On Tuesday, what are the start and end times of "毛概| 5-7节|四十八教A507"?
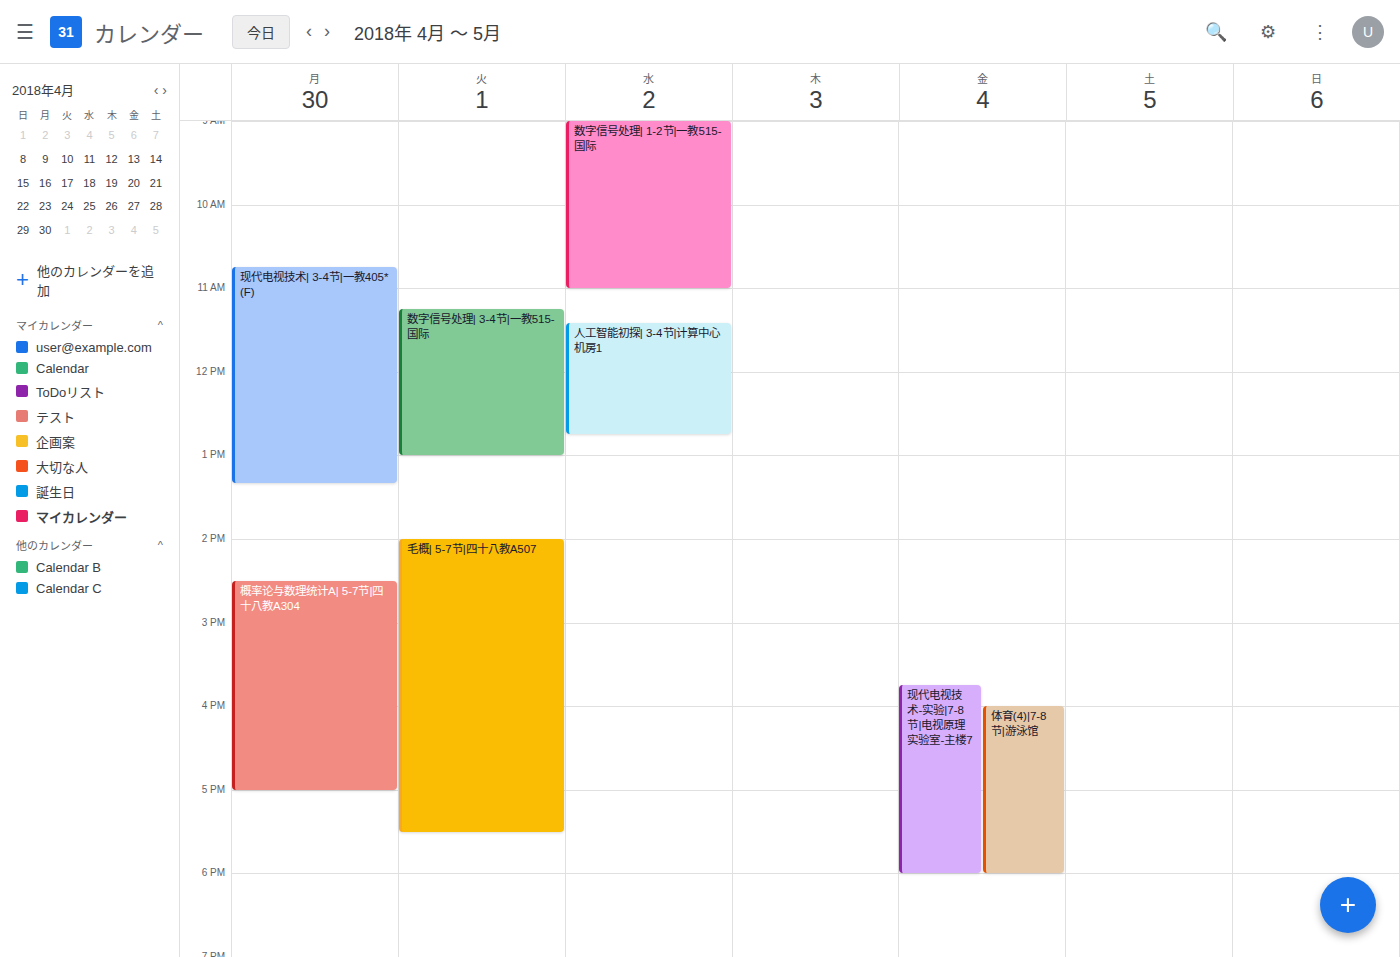
2:00 PM to 5:30 PM